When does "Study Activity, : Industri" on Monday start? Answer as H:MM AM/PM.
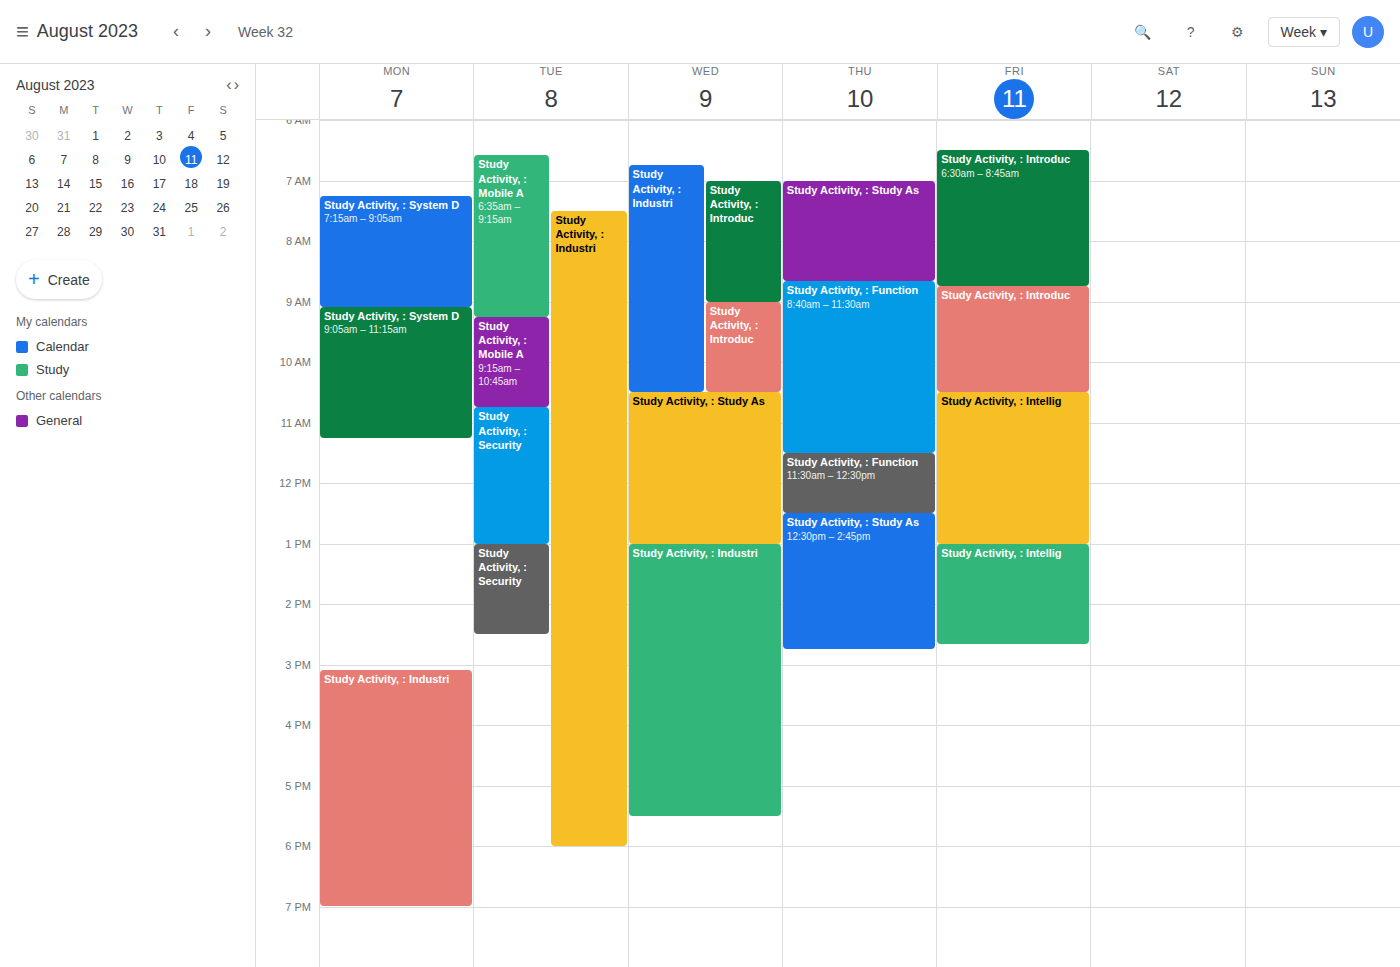
3:05 PM